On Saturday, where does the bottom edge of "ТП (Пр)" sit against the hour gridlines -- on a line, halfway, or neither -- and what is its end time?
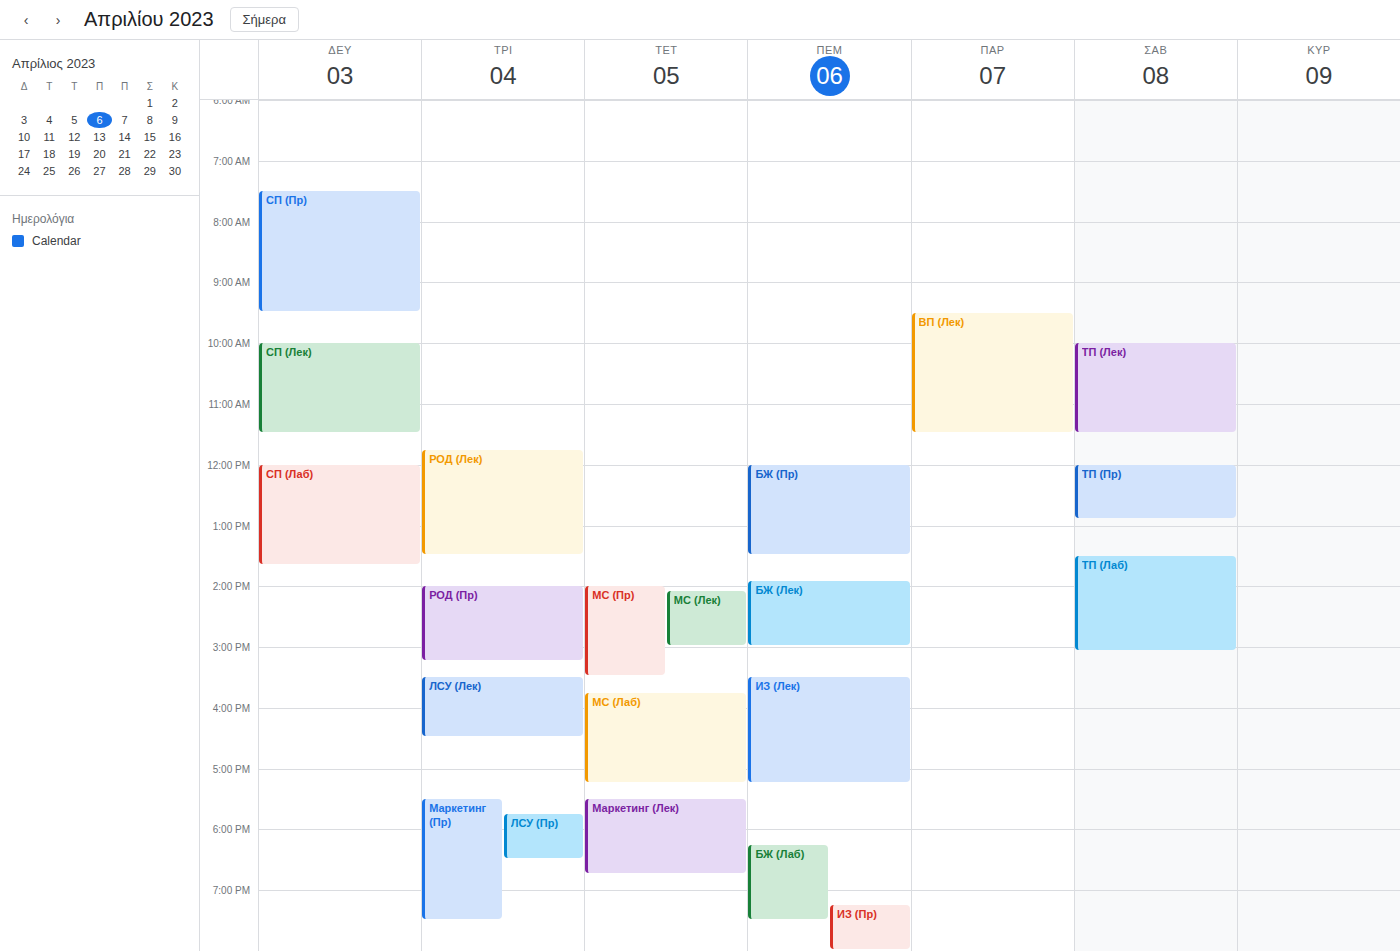
12:55 PM -- neither: 55 minutes below the 12 PM line and 5 minutes above the 1 PM line.